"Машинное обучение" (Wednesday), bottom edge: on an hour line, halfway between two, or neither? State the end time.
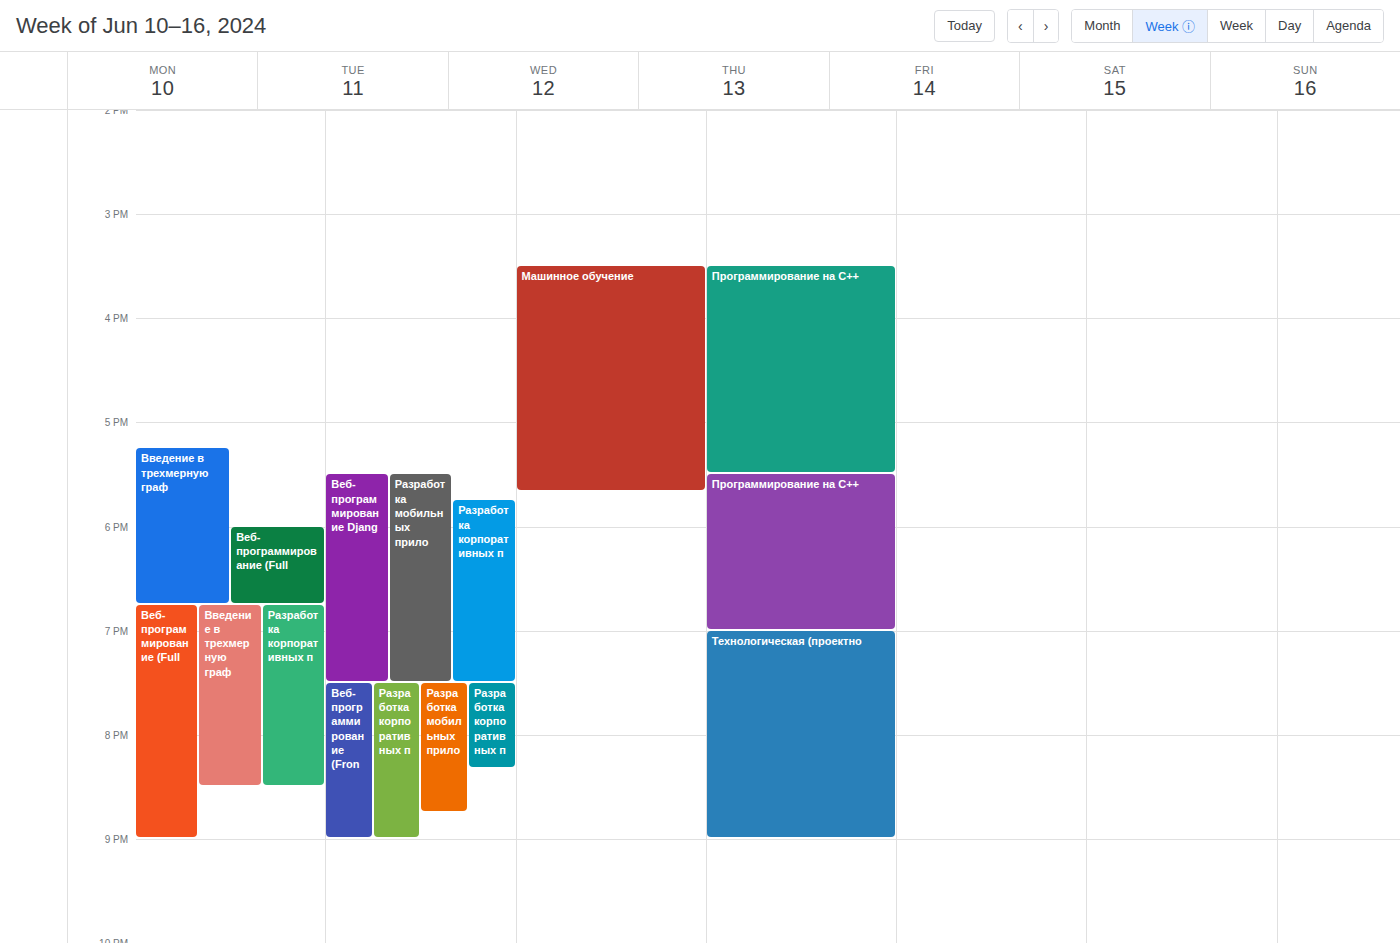
5:40 PM -- neither: 40 minutes below the 5 PM line and 20 minutes above the 6 PM line.